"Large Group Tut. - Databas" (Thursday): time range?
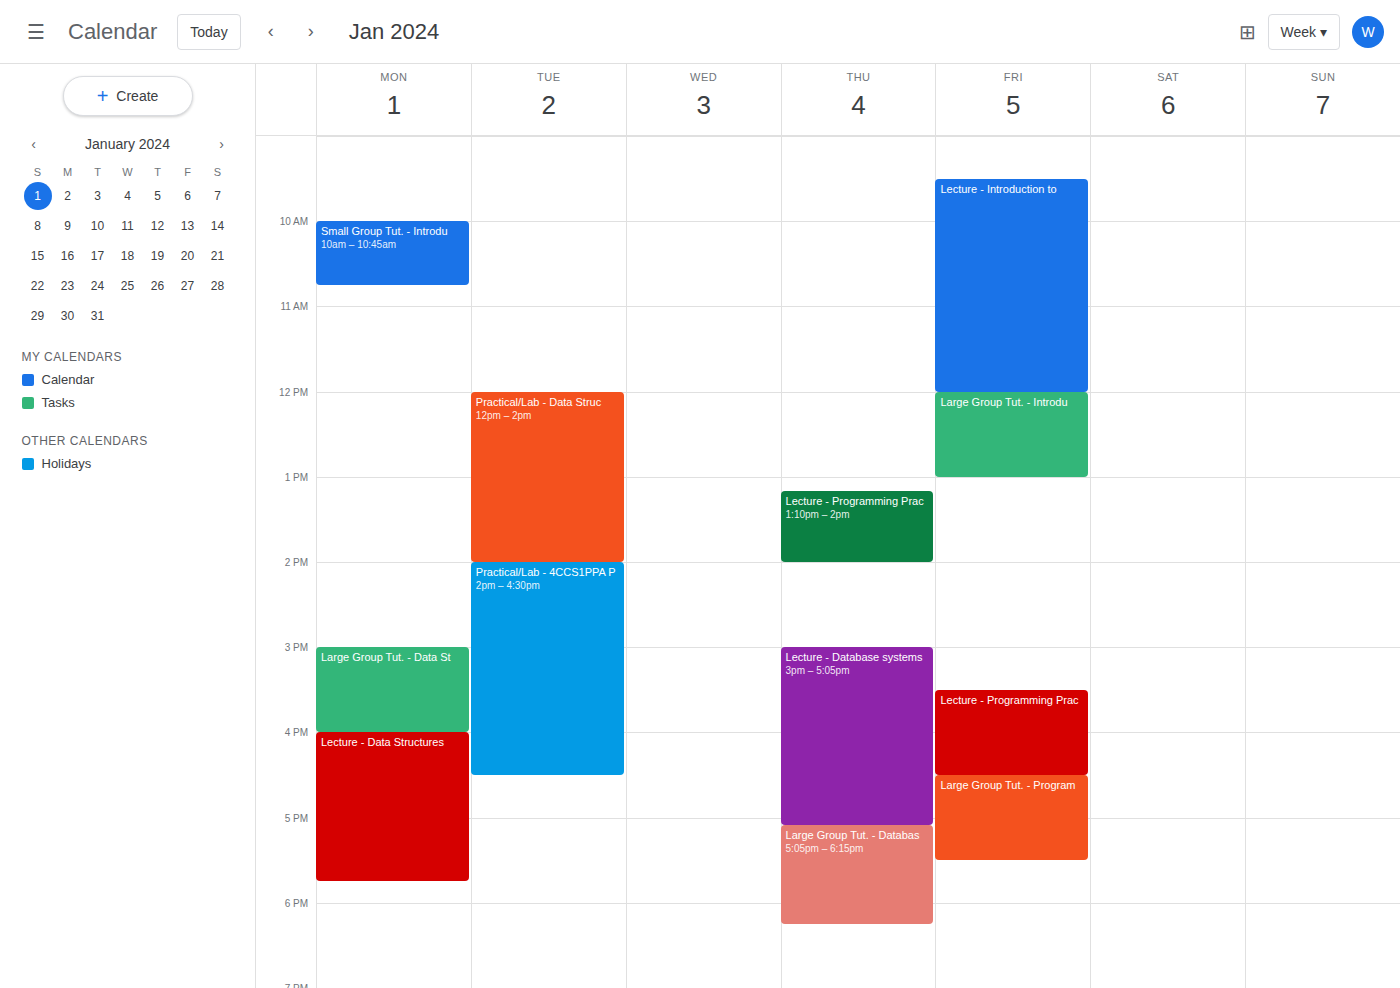
5:05 PM to 6:15 PM